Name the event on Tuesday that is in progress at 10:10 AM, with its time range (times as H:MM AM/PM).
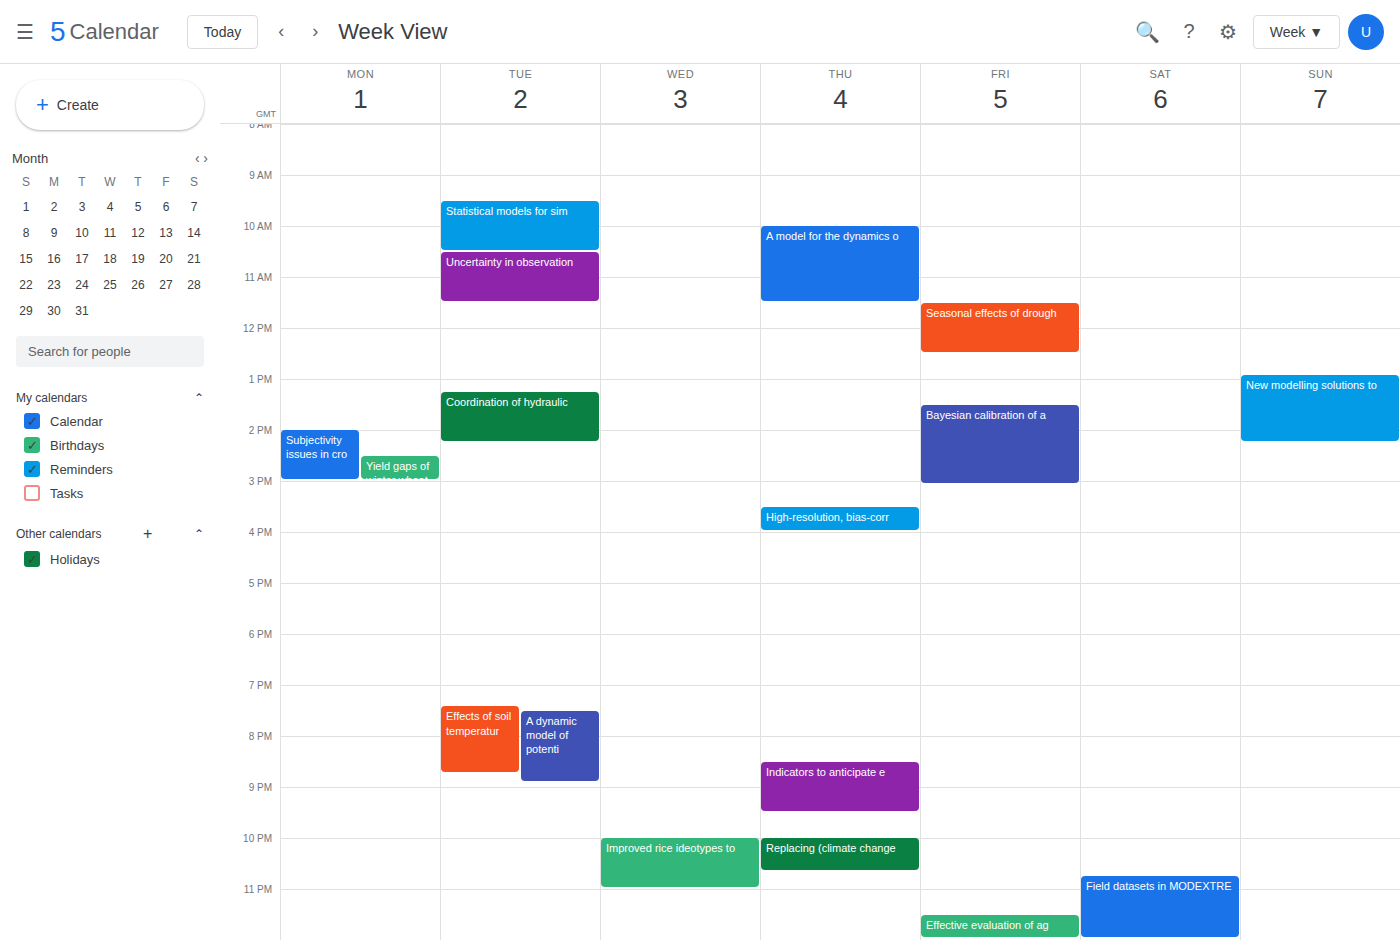
"Statistical models for sim", 9:30 AM to 10:30 AM